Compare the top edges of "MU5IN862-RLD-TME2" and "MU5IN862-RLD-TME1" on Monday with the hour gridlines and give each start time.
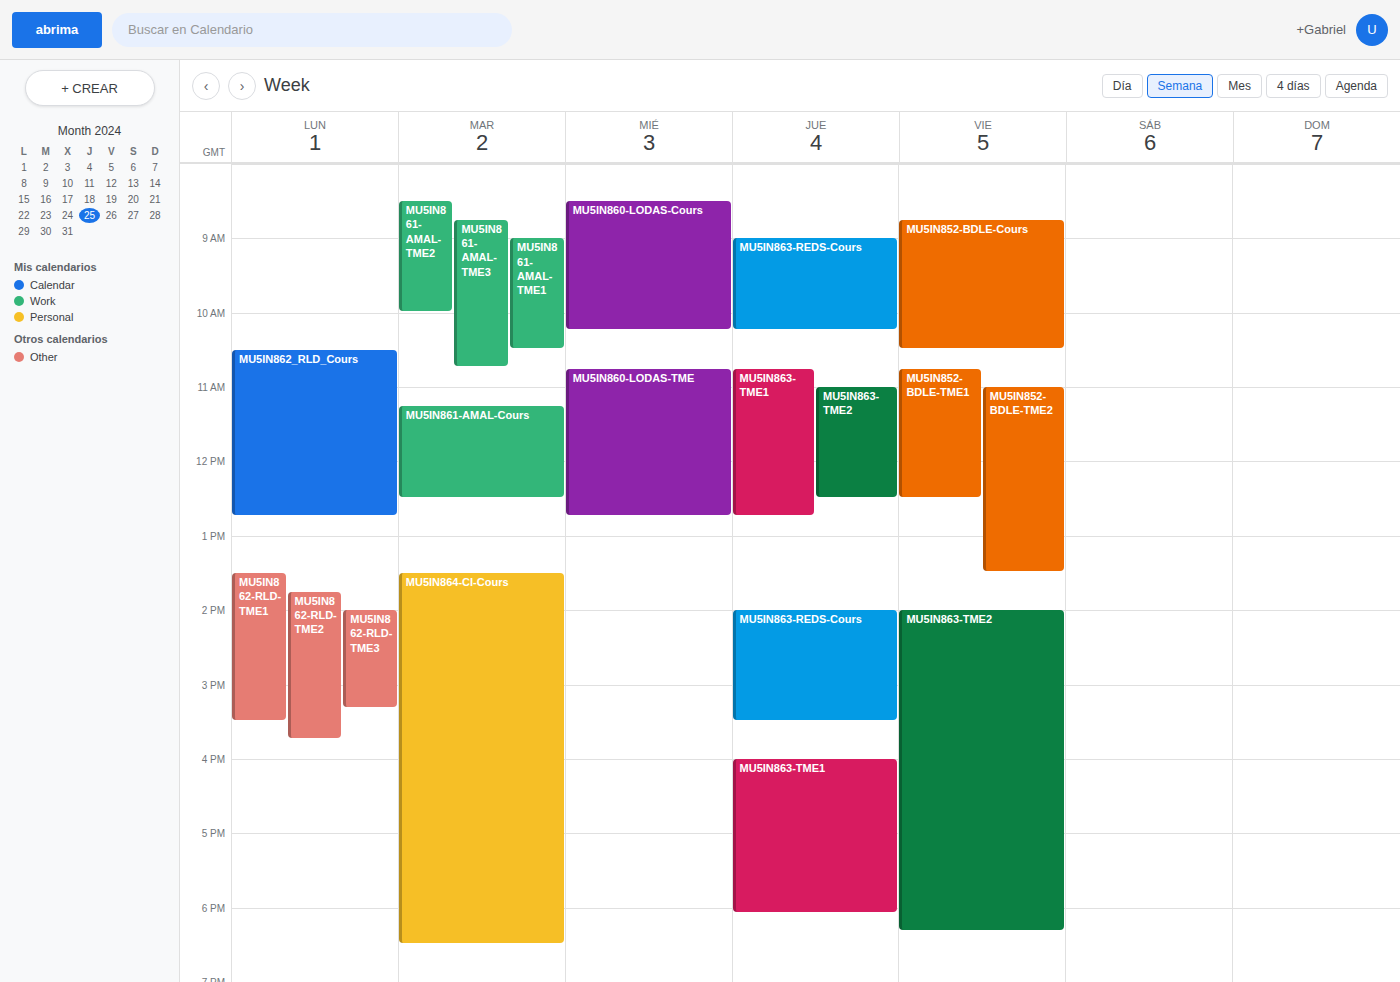
"MU5IN862-RLD-TME2": 1:45 PM, neither: three quarters of the way from the 1 PM line to the 2 PM line. "MU5IN862-RLD-TME1": 1:30 PM, halfway between the 1 PM and 2 PM lines.